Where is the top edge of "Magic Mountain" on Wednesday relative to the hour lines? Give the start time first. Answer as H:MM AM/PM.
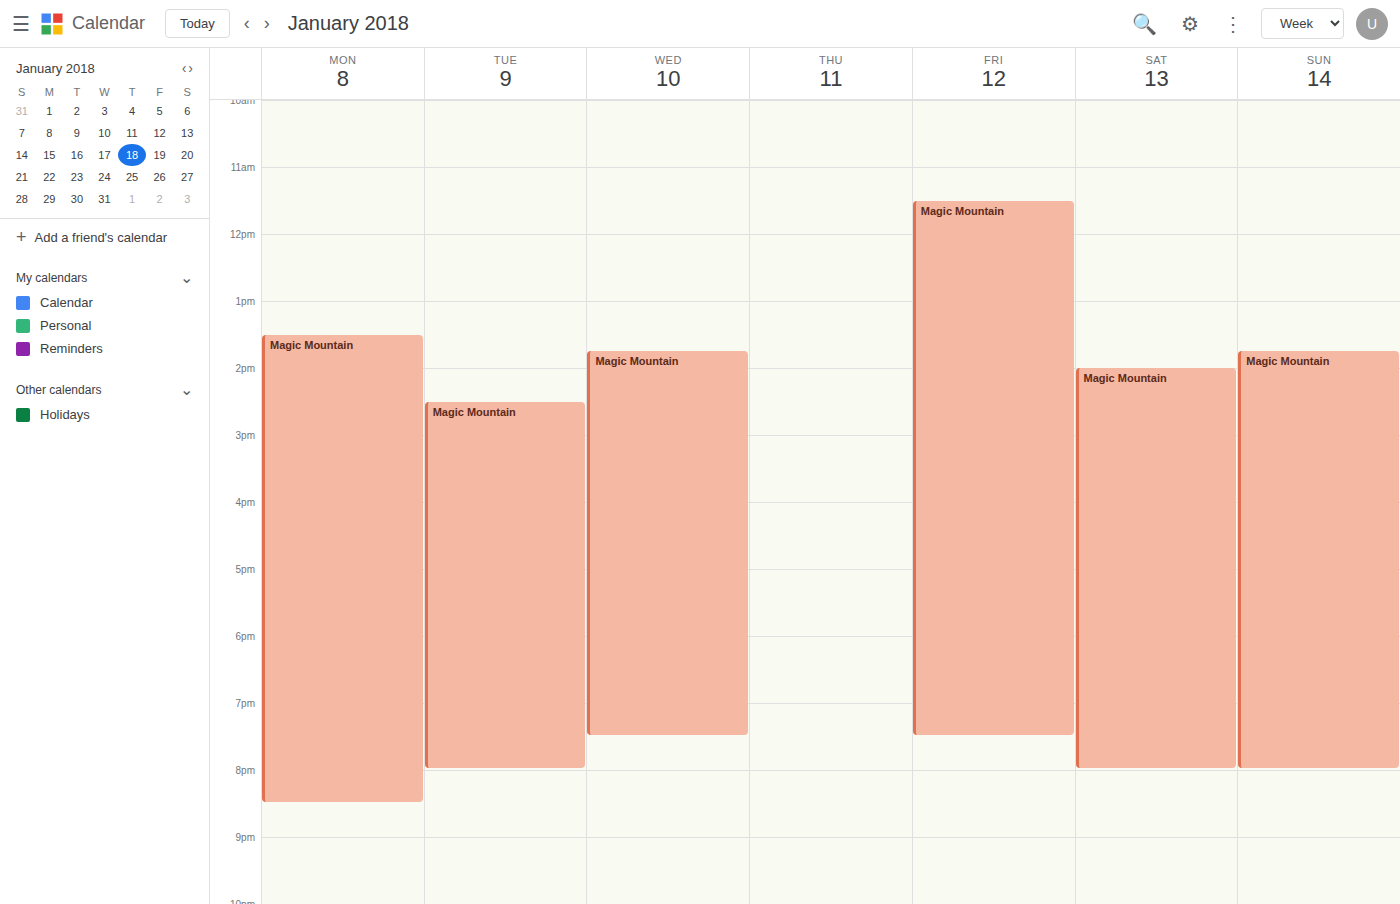
1:45 PM -- neither: three quarters of the way from the 1 PM line to the 2 PM line.